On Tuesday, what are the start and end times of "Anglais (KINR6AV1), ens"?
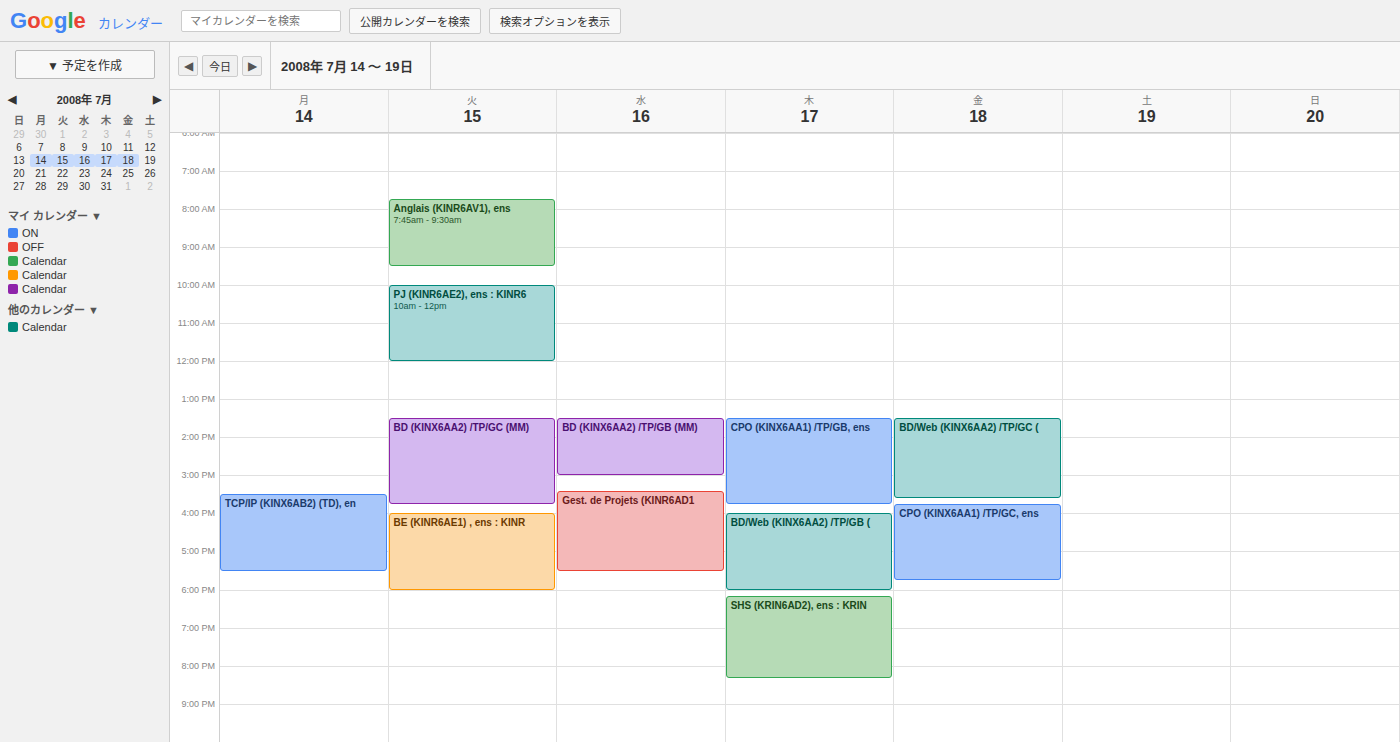
07:45 to 09:30